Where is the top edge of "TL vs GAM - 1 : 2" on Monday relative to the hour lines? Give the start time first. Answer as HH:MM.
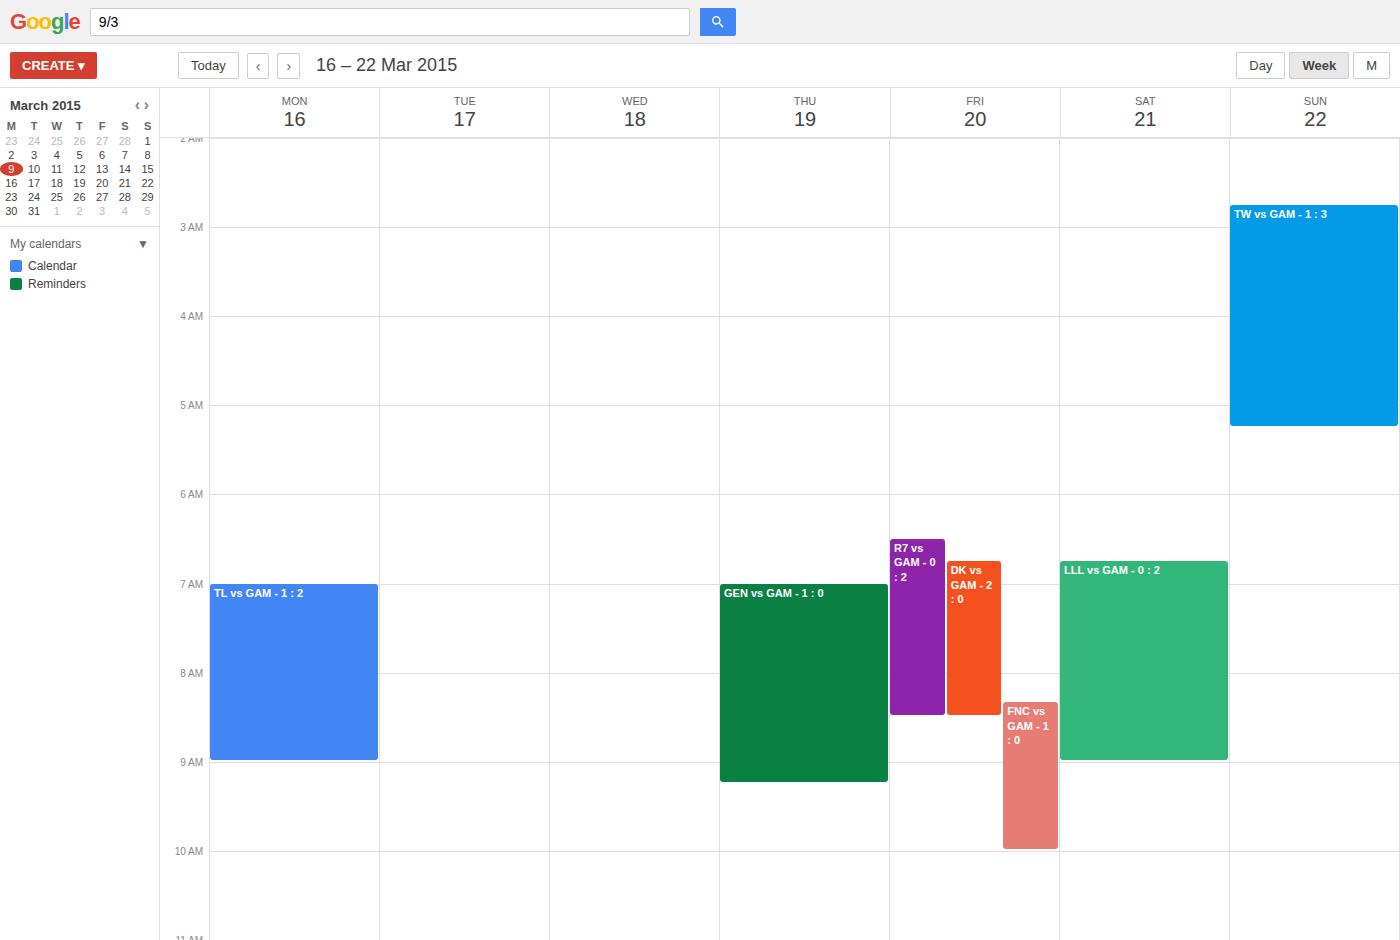
07:00 -- exactly on the 07:00 line.